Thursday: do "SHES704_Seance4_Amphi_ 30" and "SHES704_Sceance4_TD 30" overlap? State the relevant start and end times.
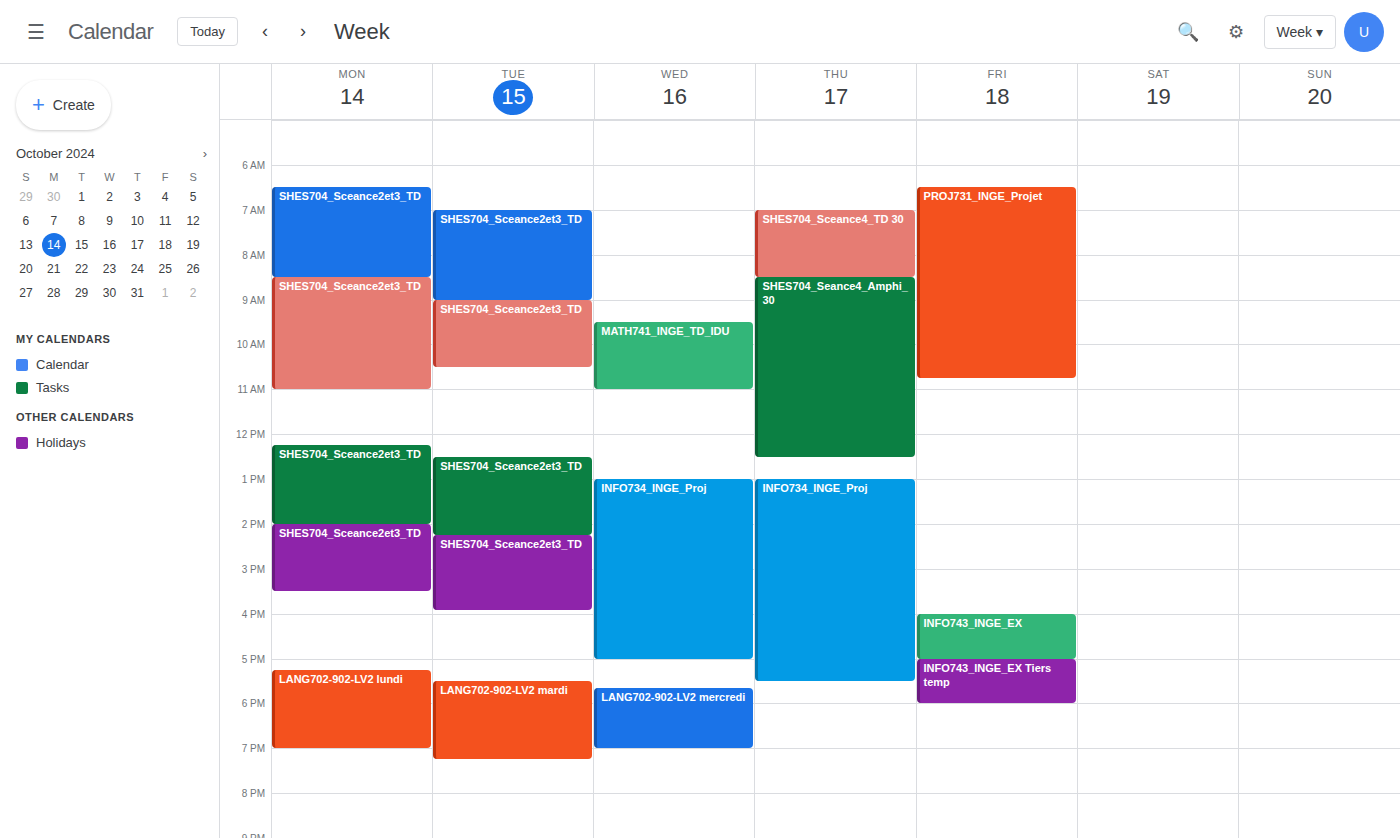
"SHES704_Sceance4_TD 30" ends at 8:30 AM, exactly when "SHES704_Seance4_Amphi_ 30" starts -- they touch but do not overlap.